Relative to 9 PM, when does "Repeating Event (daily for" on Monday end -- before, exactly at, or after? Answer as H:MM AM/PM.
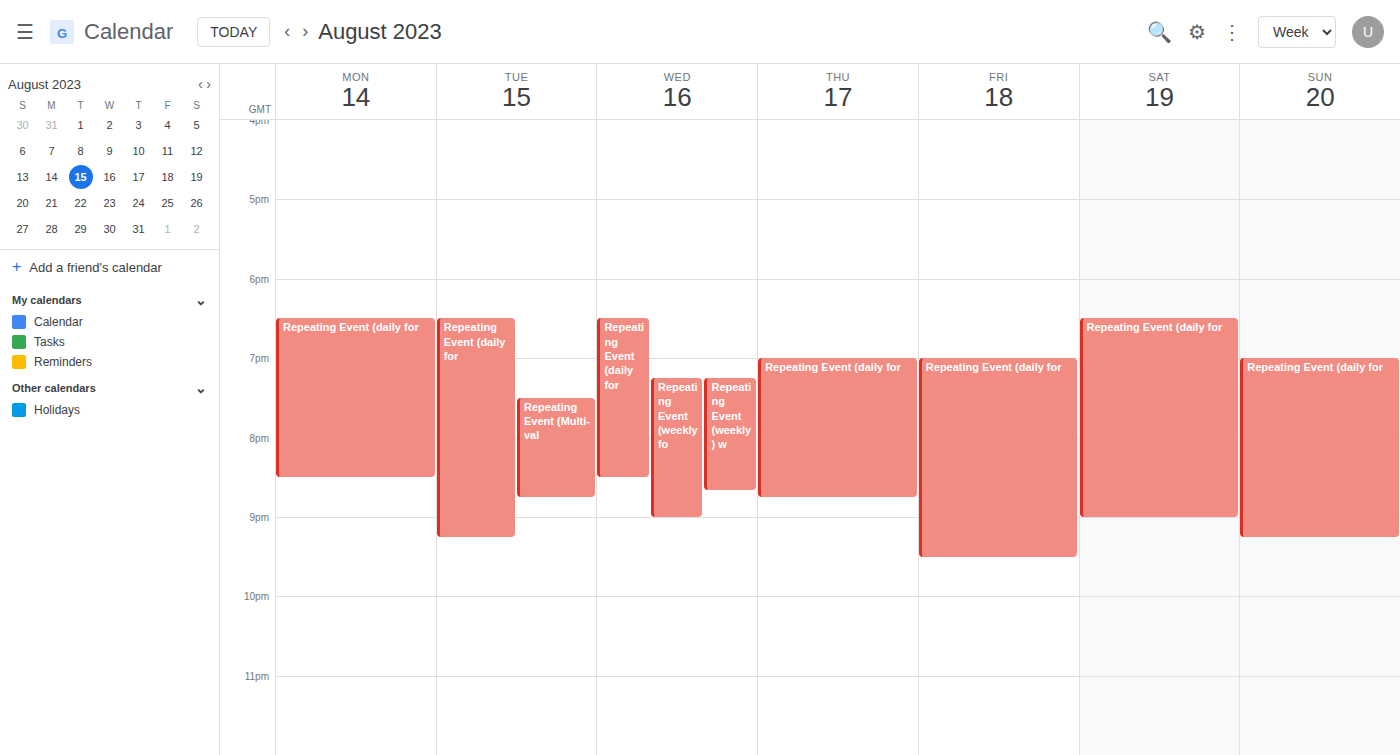
8:30 PM -- before 9 PM, 30 minutes above the 9 PM line.